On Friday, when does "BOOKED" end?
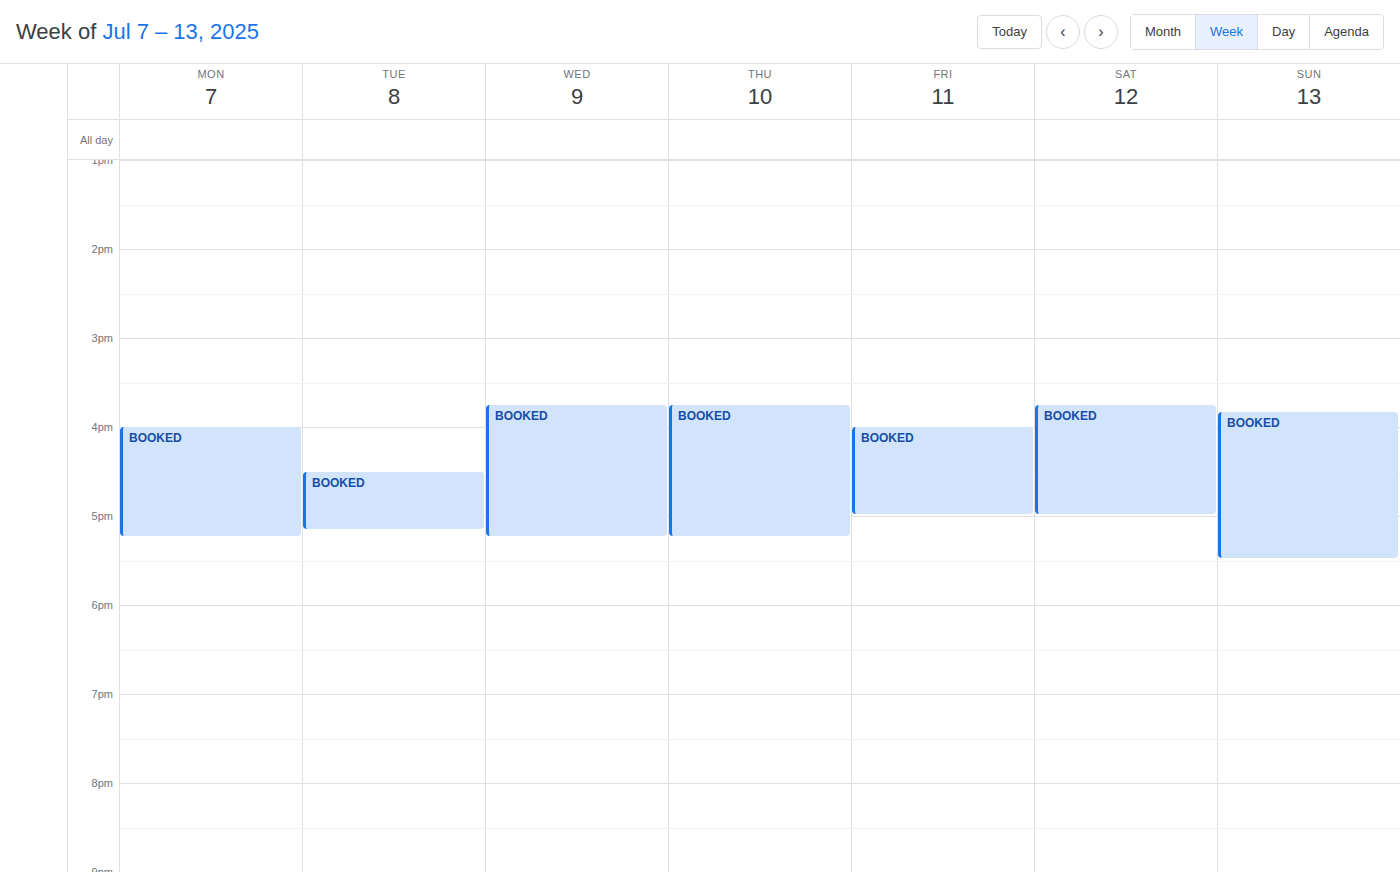
5:00 PM